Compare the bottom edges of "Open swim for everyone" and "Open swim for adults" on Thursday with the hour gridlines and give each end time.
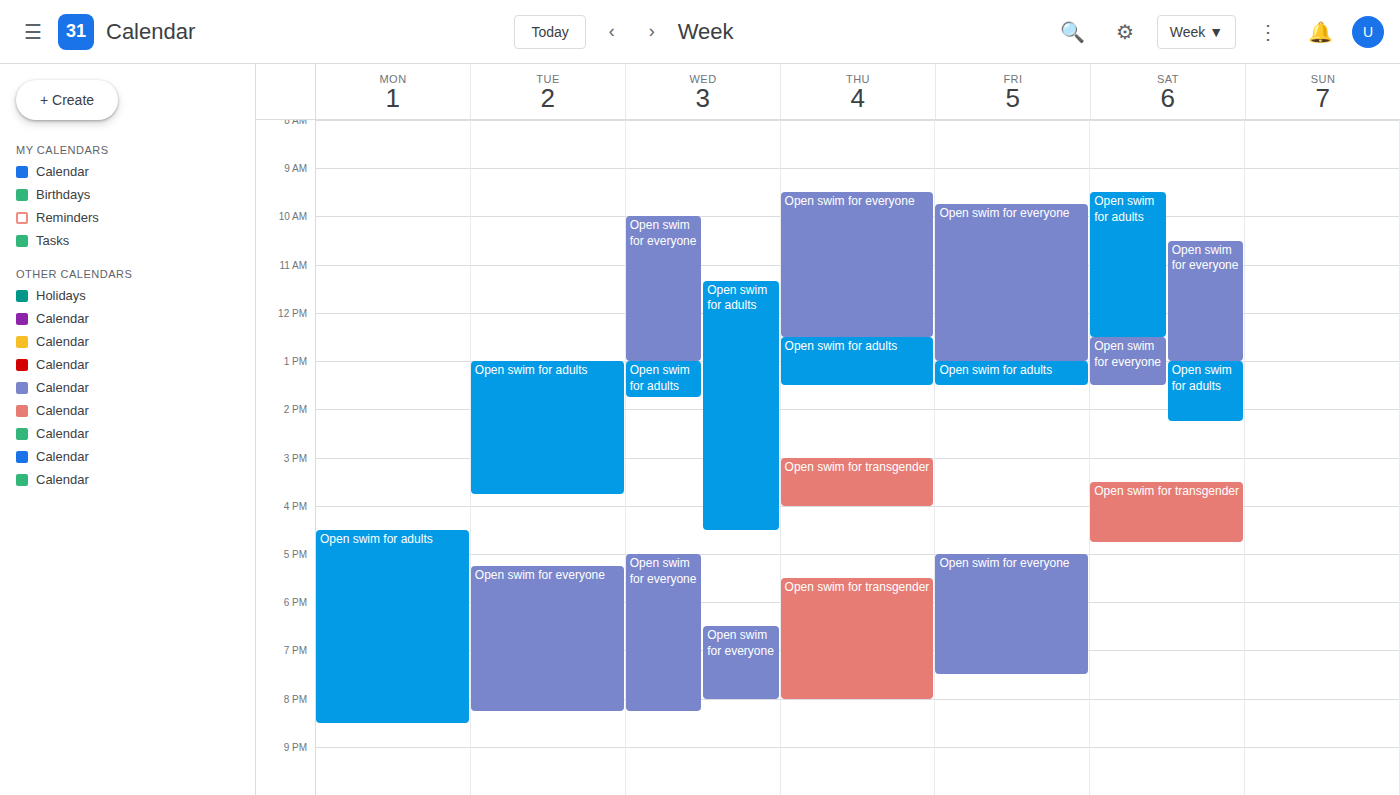
"Open swim for everyone": 12:30 PM, halfway between the 12 PM and 1 PM lines. "Open swim for adults": 1:30 PM, halfway between the 1 PM and 2 PM lines.